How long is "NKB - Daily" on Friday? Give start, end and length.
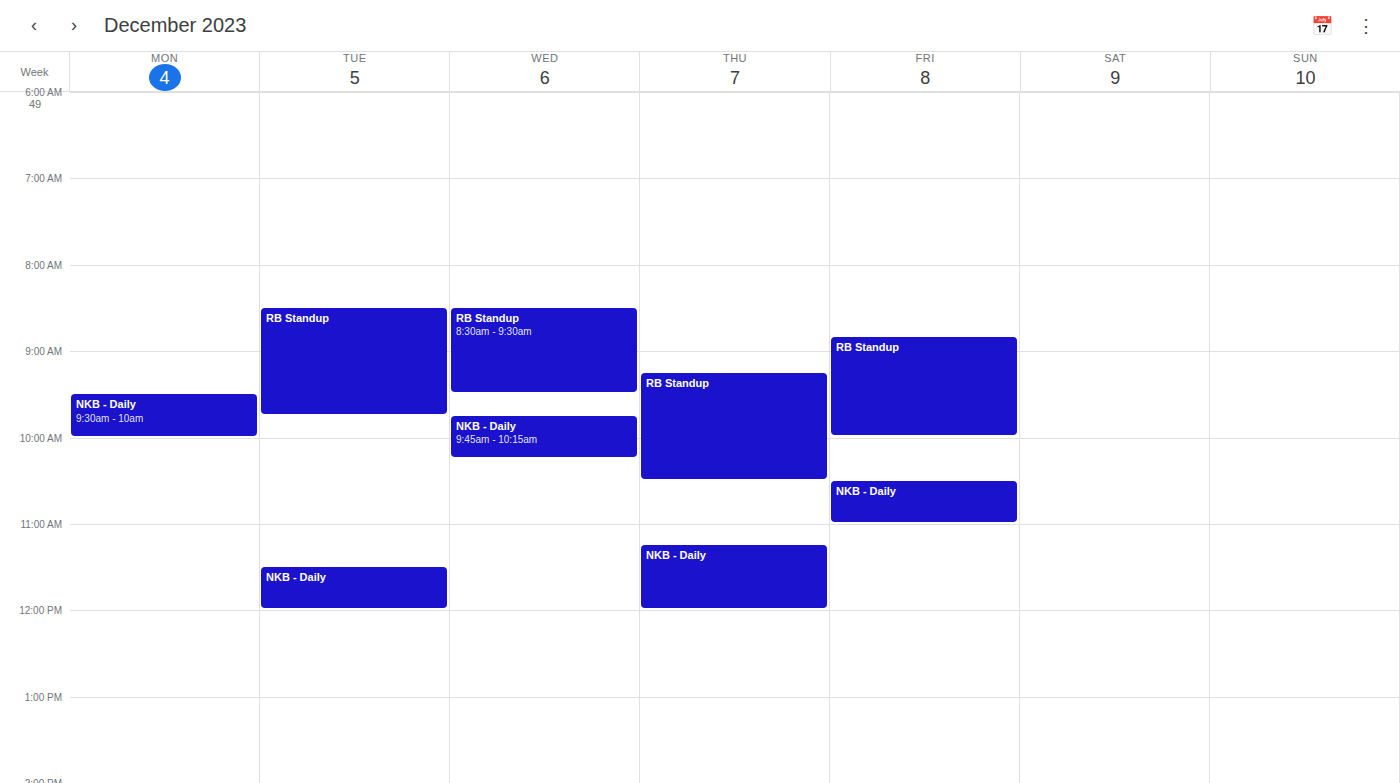
10:30 AM to 11:00 AM, 30 minutes